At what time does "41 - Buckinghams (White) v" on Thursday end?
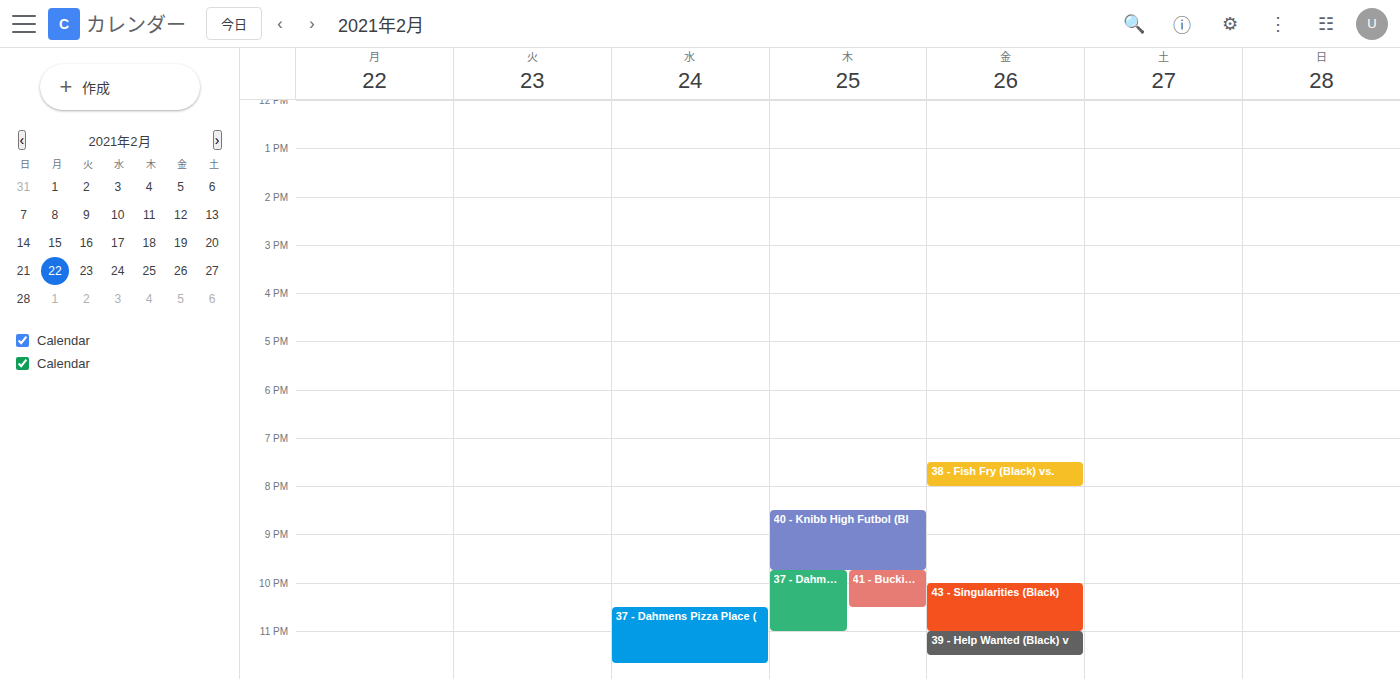
10:30 PM